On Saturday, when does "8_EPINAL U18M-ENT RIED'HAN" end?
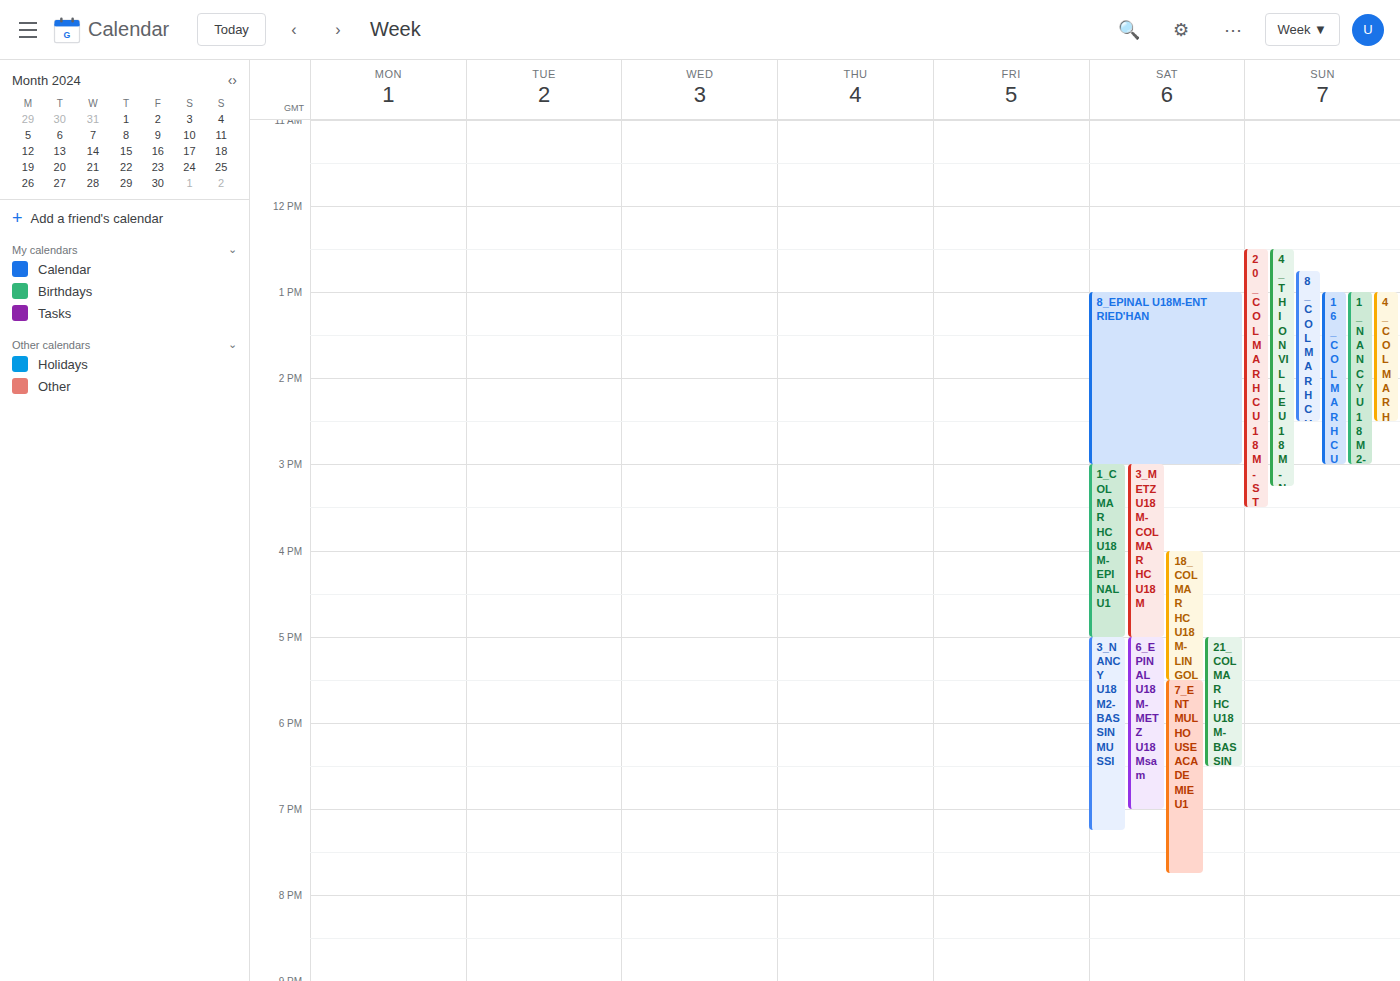
3:00 PM